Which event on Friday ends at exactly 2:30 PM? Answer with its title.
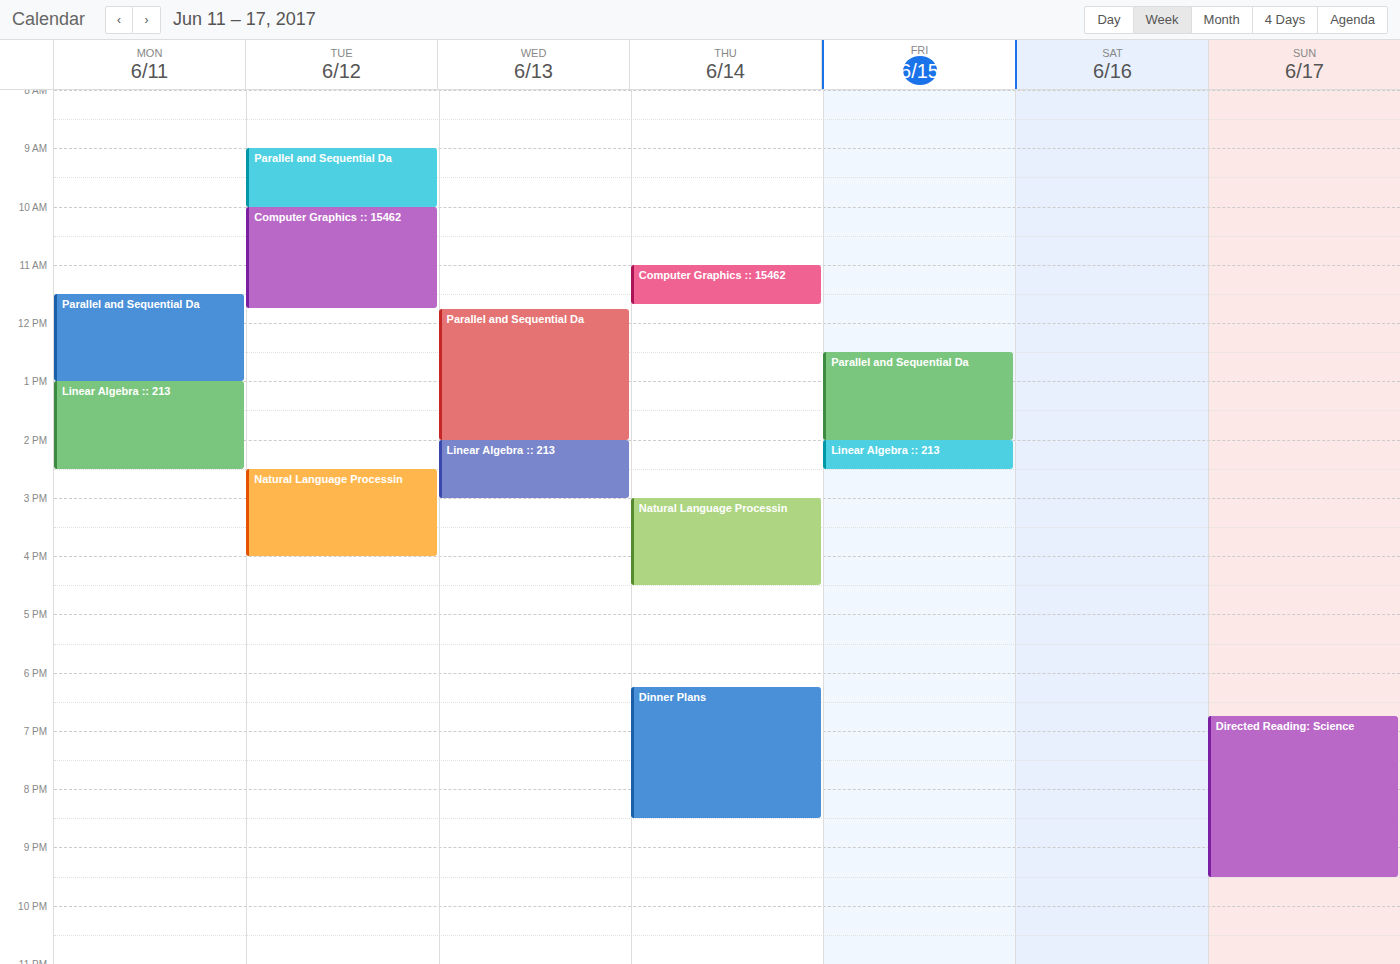
"Linear Algebra :: 213"